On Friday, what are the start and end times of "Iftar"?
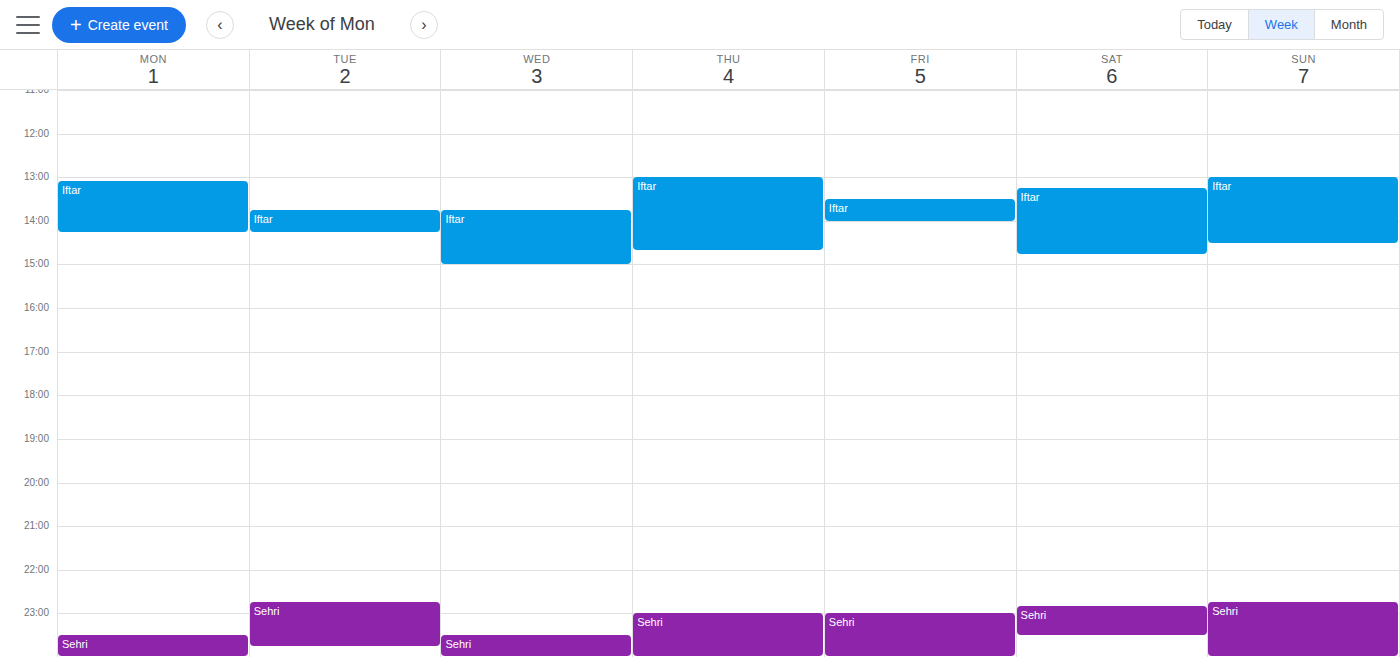
13:30 to 14:00